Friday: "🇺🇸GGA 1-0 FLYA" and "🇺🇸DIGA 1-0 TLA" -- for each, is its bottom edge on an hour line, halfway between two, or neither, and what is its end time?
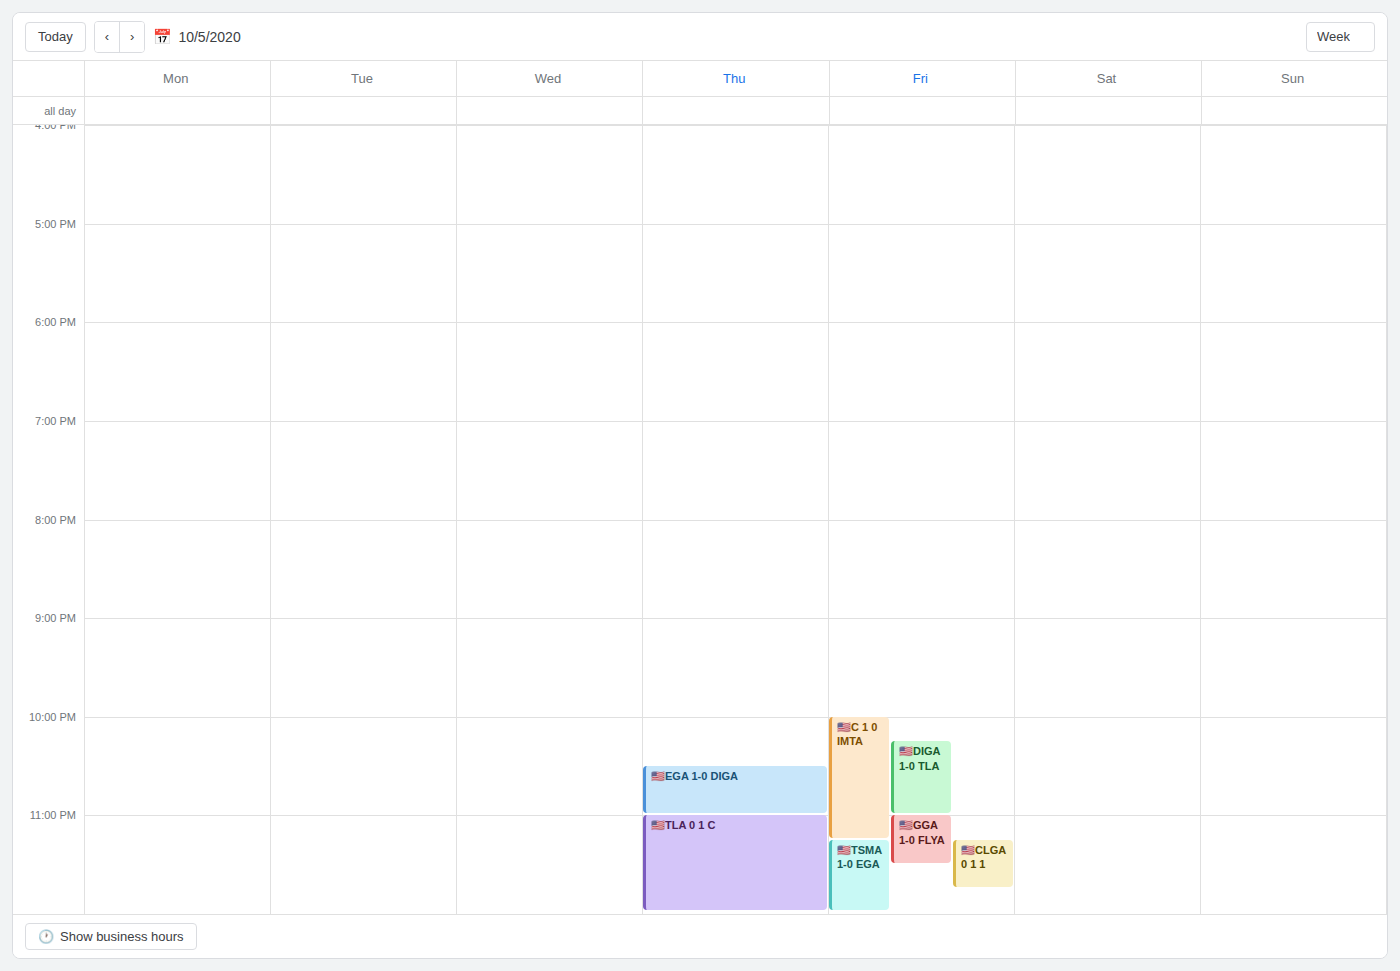
"🇺🇸GGA 1-0 FLYA": 11:30 PM, halfway between the 11 PM and 12 AM lines. "🇺🇸DIGA 1-0 TLA": 11:00 PM, exactly on the 11 PM line.